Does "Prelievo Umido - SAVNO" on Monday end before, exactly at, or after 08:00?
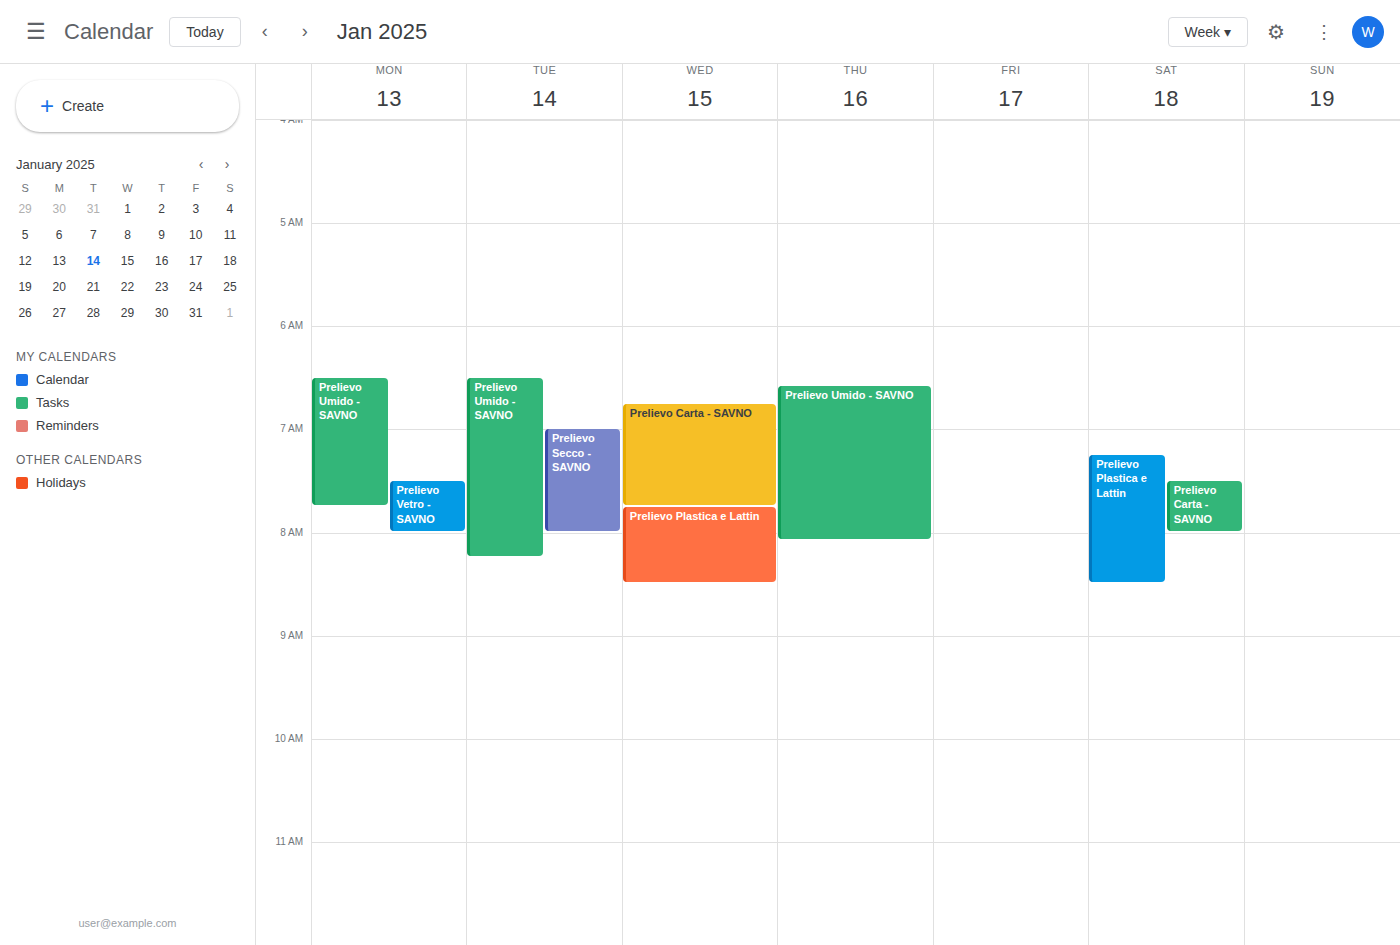
07:45 -- before 08:00, 15 minutes above the 08:00 line.